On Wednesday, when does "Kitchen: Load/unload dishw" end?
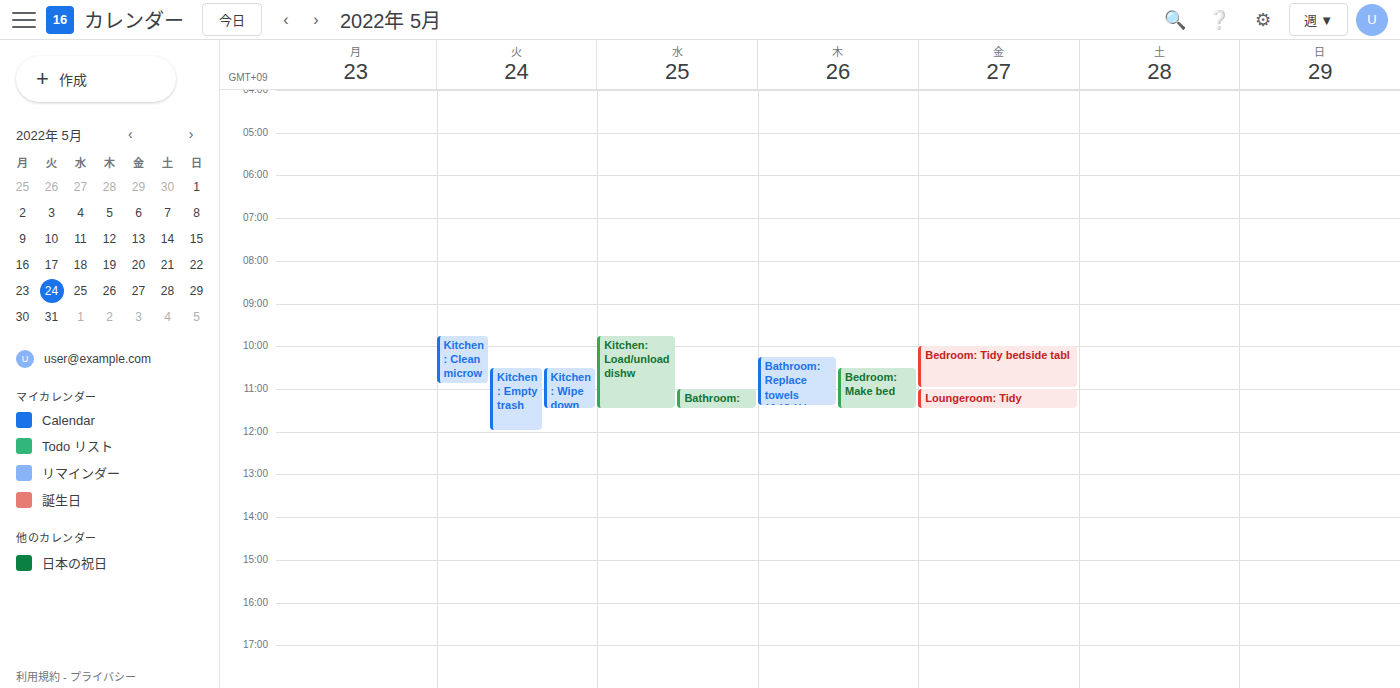
11:30 AM